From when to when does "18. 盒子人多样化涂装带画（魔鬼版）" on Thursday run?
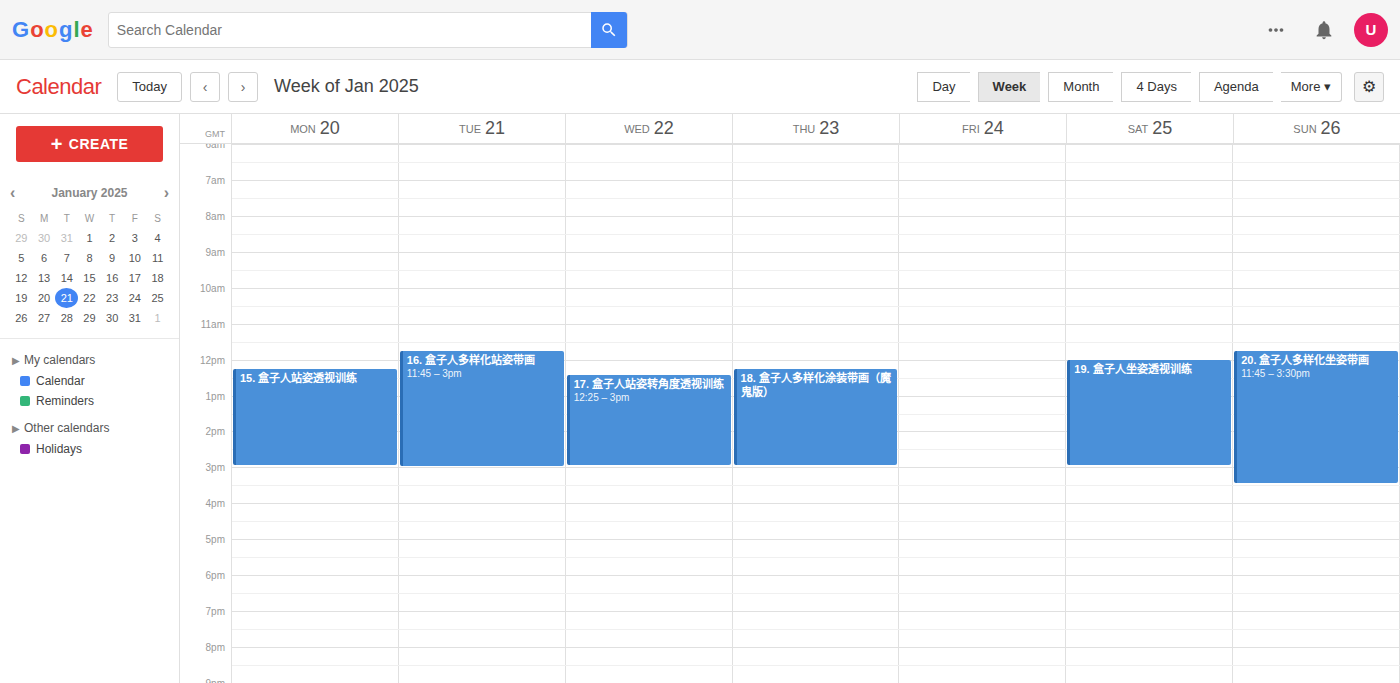
12:15 PM to 3:00 PM